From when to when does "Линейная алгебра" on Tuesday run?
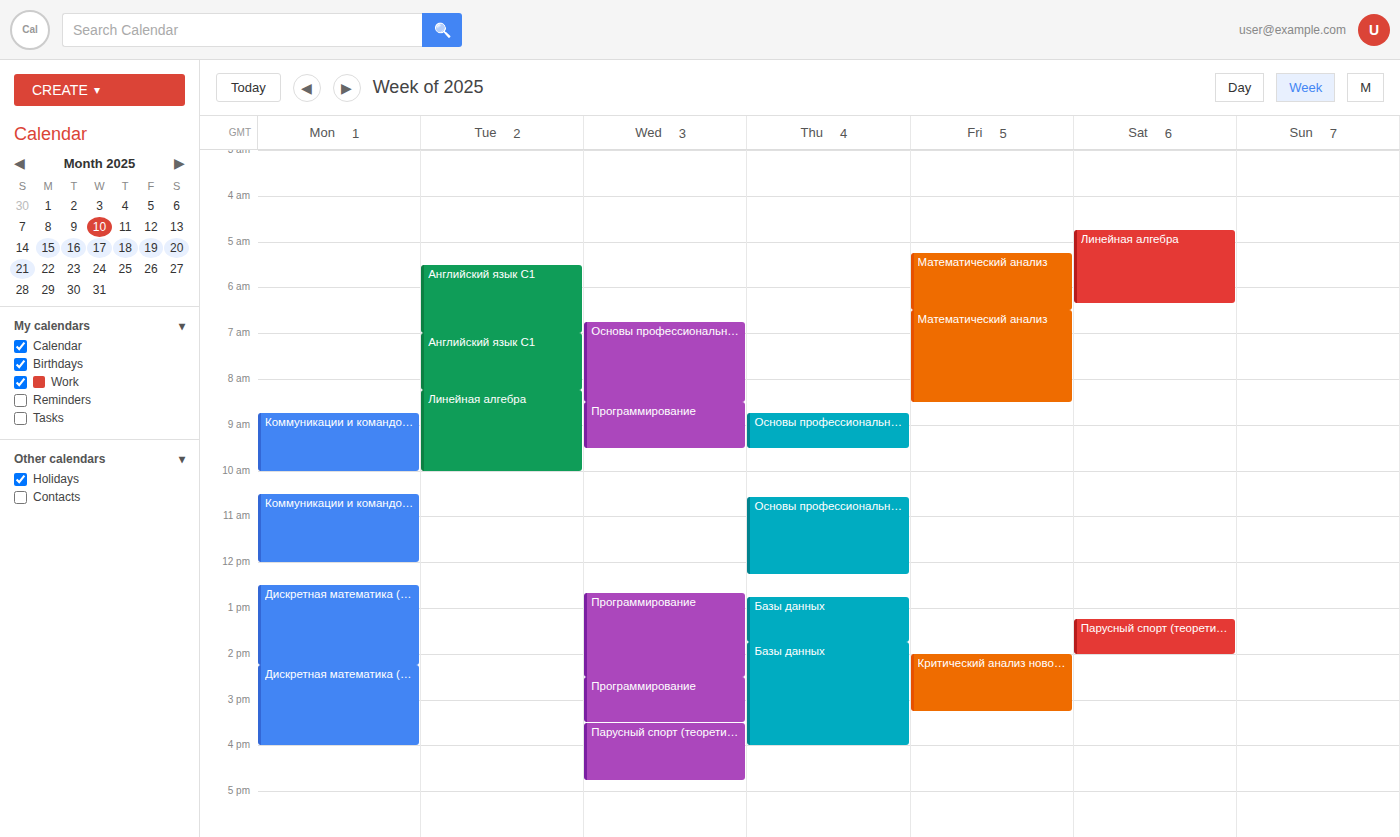
8:15 AM to 10:00 AM